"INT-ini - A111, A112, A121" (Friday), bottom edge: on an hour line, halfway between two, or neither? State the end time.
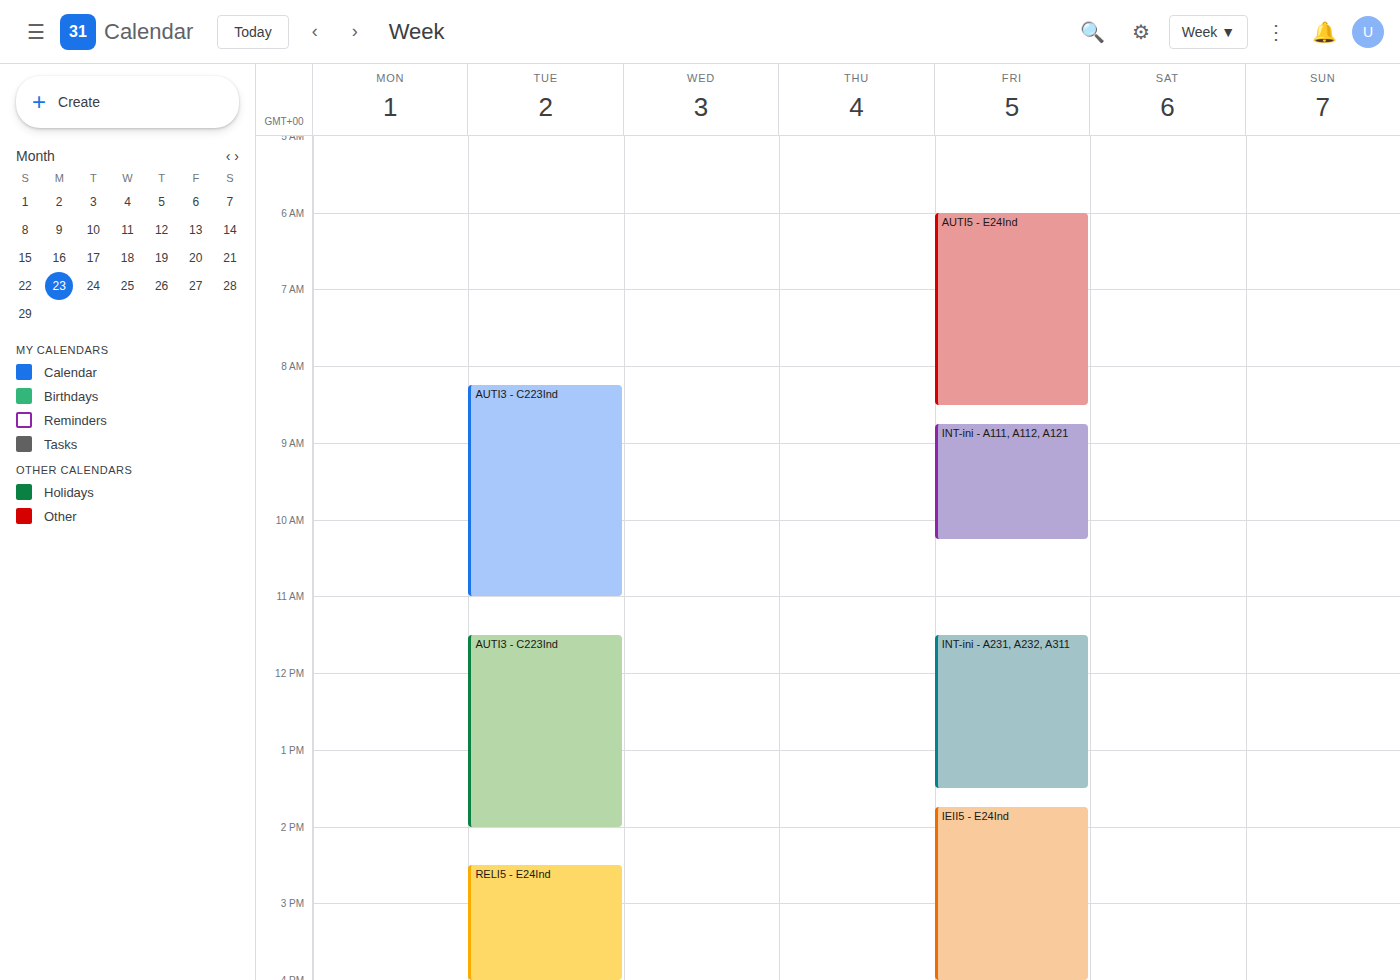
10:15 AM -- neither: a quarter of the way from the 10 AM line to the 11 AM line.